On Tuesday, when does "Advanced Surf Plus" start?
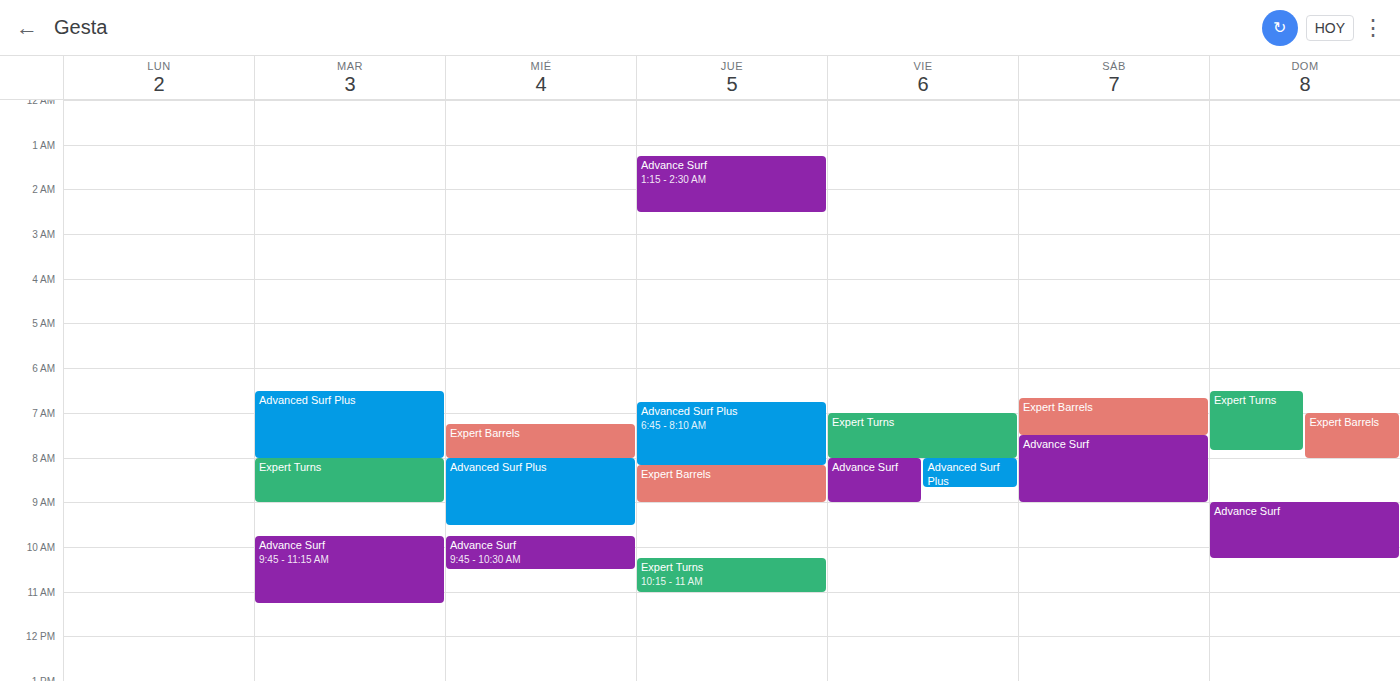
6:30 AM